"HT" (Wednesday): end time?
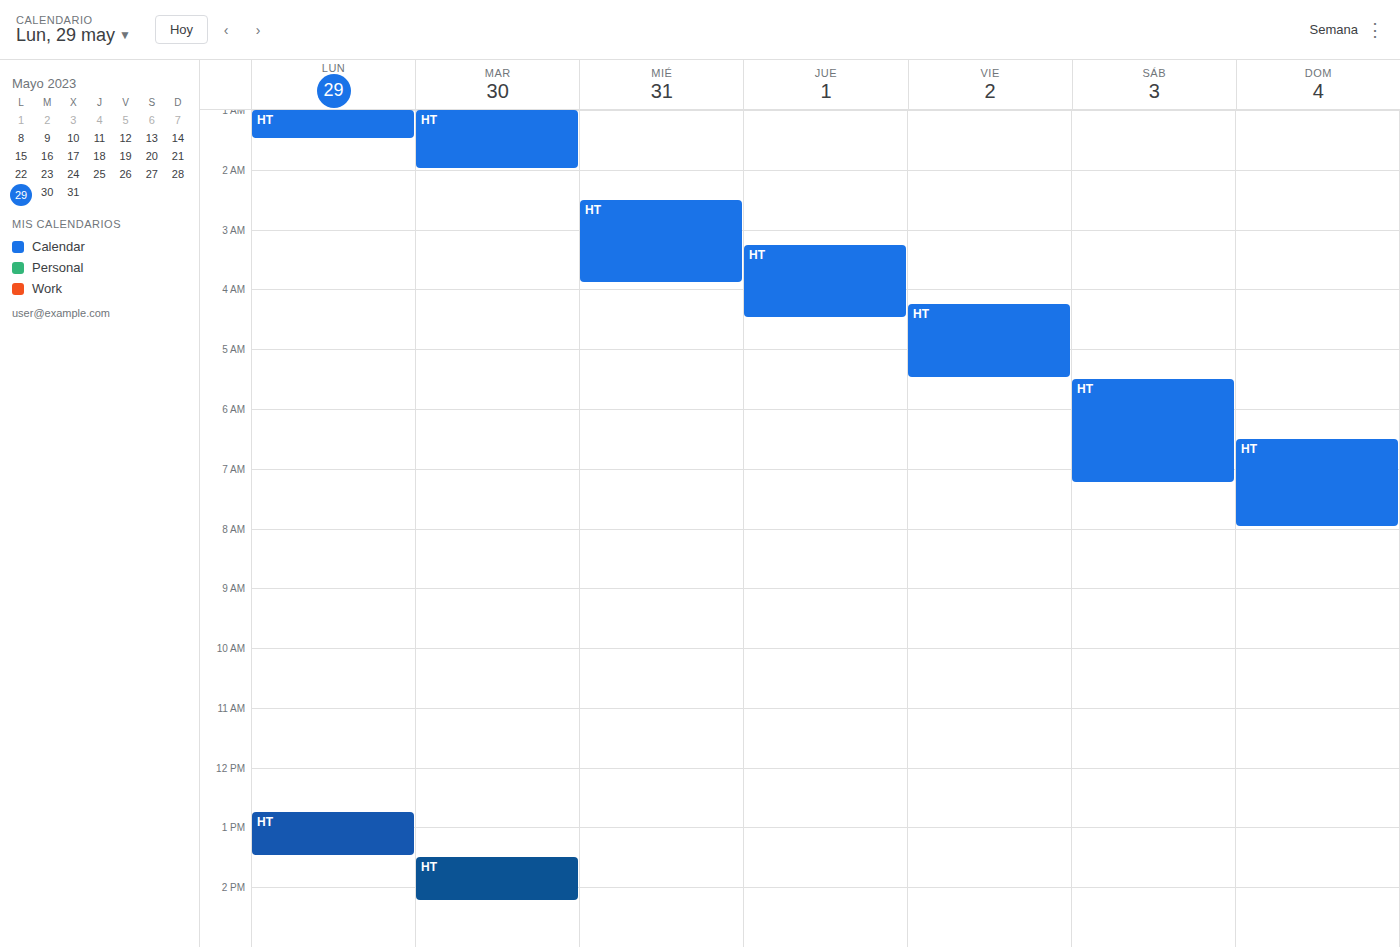
03:55